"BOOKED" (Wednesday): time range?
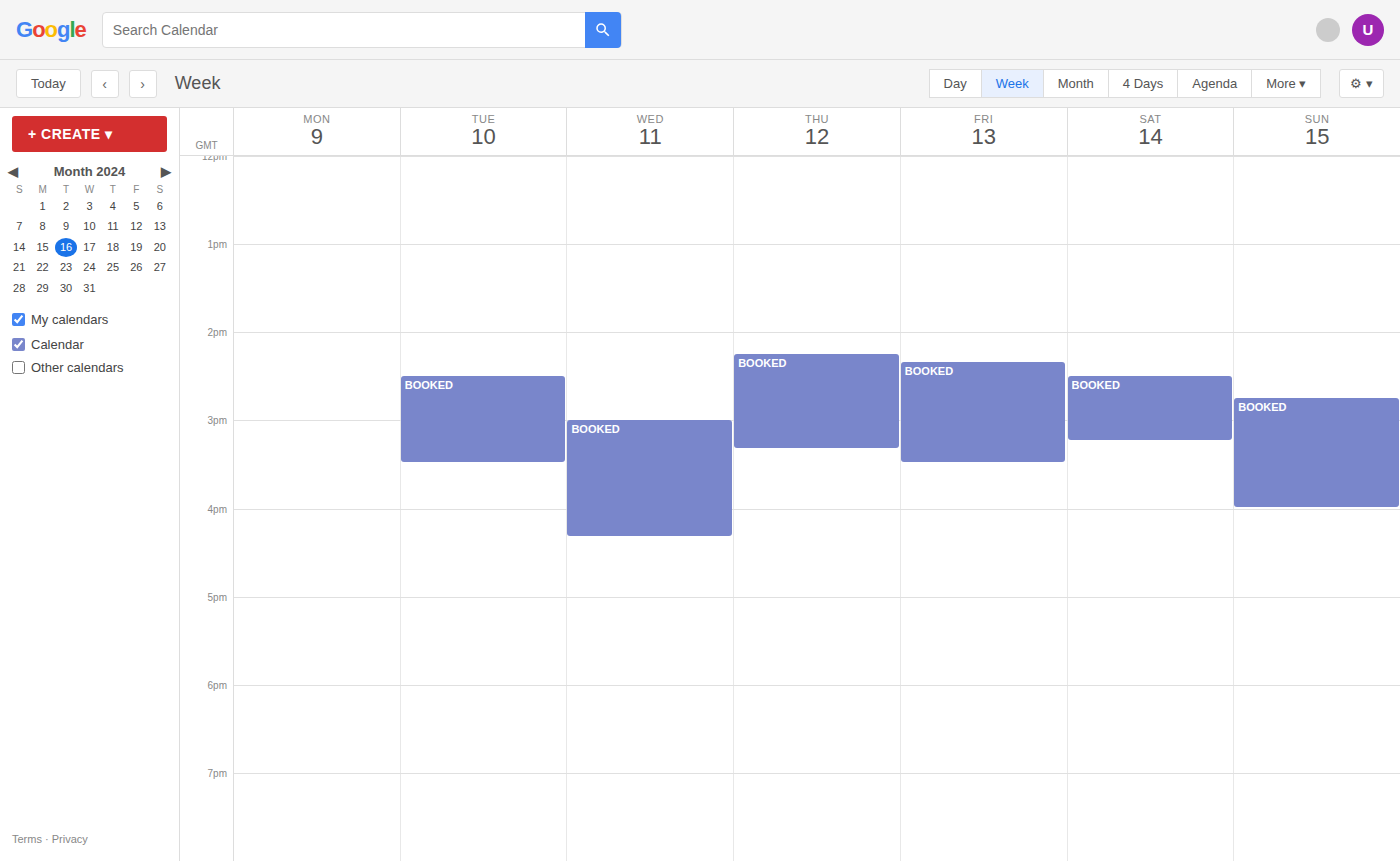
3:00 PM to 4:20 PM